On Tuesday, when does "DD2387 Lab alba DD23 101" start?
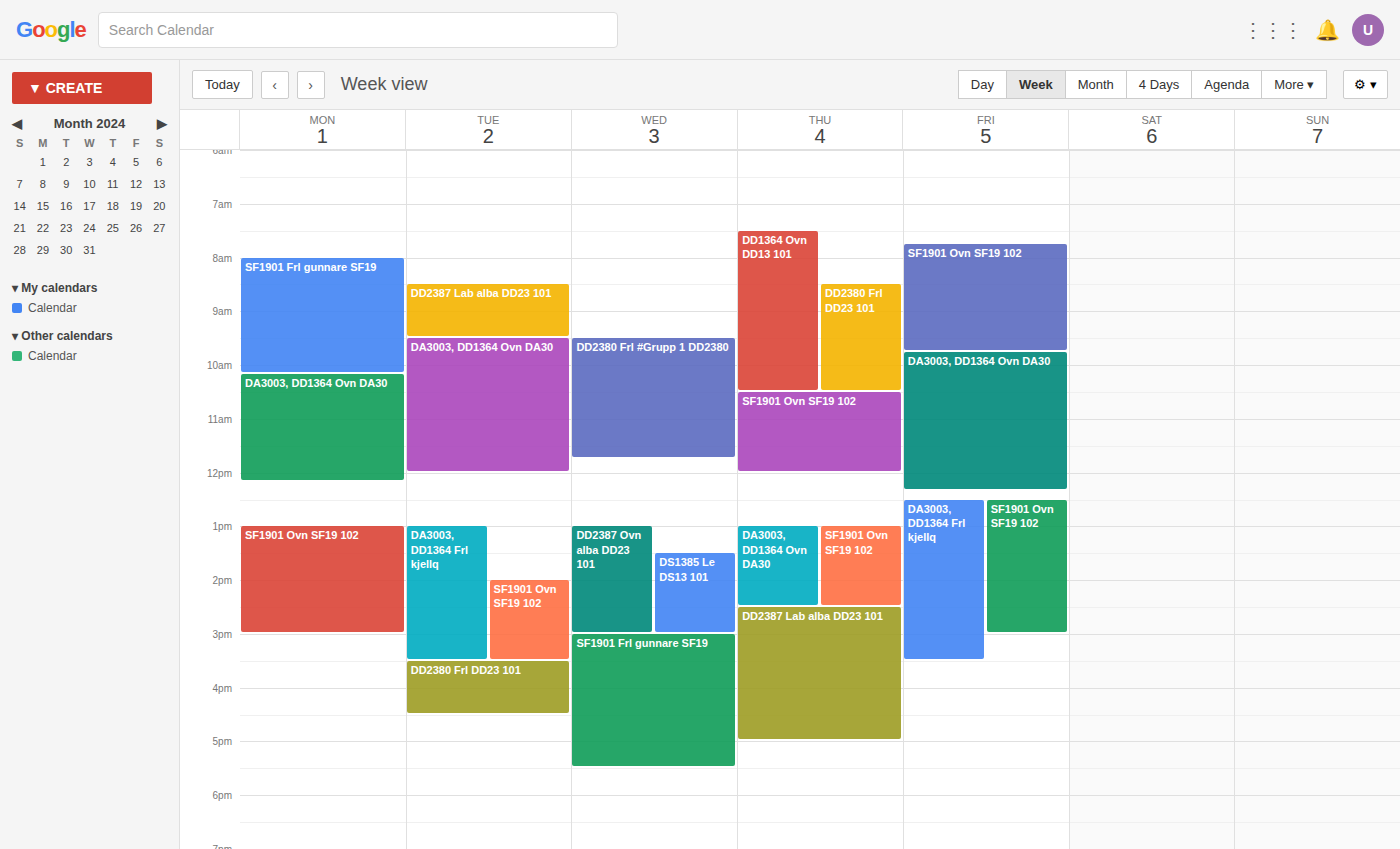
8:30 AM